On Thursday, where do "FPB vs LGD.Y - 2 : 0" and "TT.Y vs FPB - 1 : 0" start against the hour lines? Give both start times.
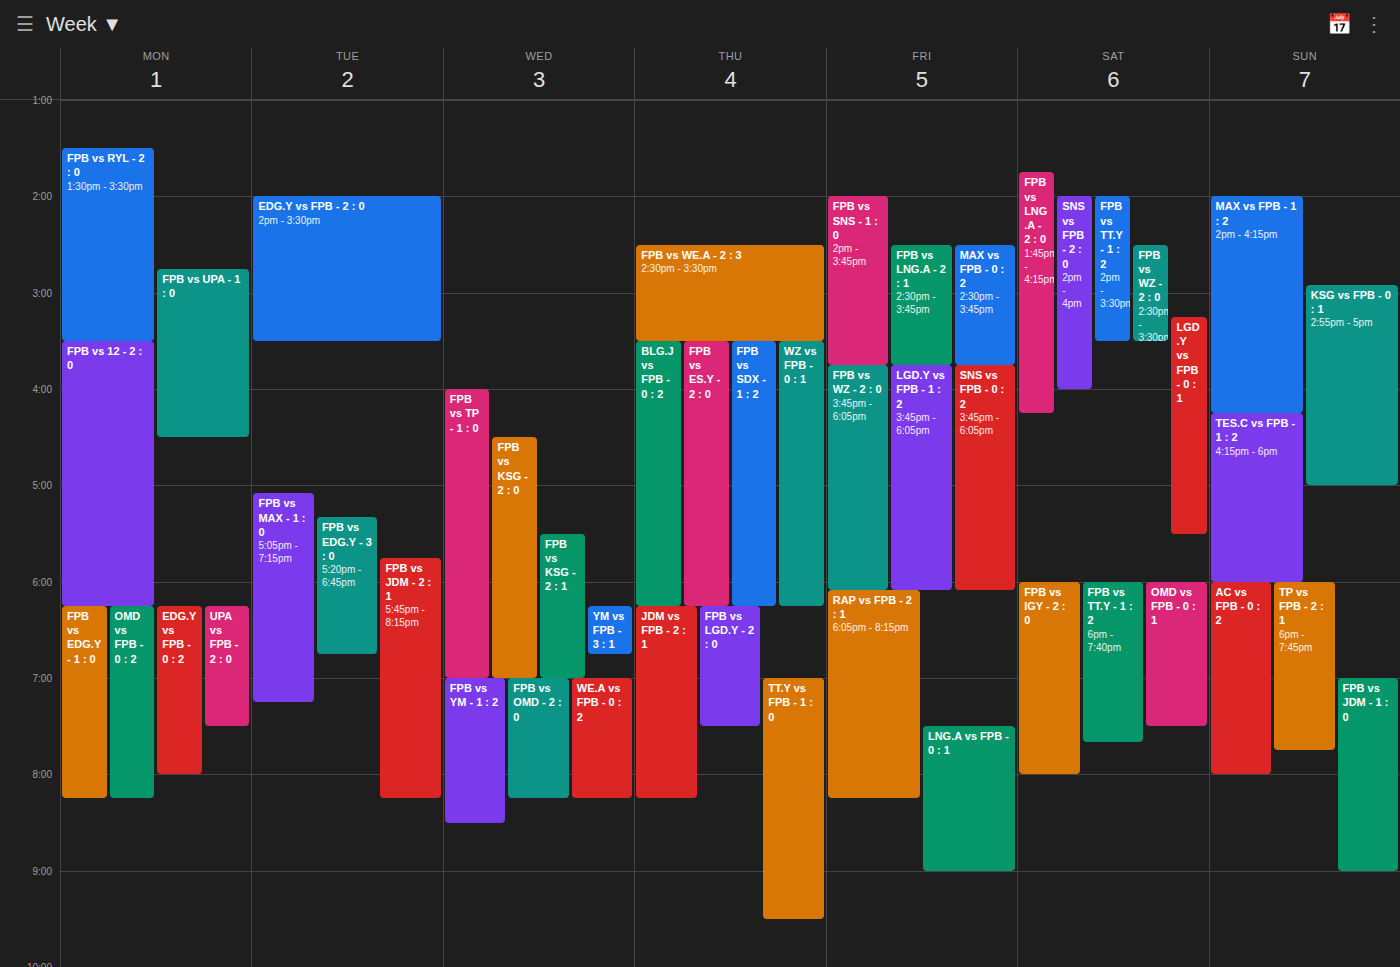
"FPB vs LGD.Y - 2 : 0": 6:15 PM, neither: a quarter of the way from the 6 PM line to the 7 PM line. "TT.Y vs FPB - 1 : 0": 7:00 PM, exactly on the 7 PM line.